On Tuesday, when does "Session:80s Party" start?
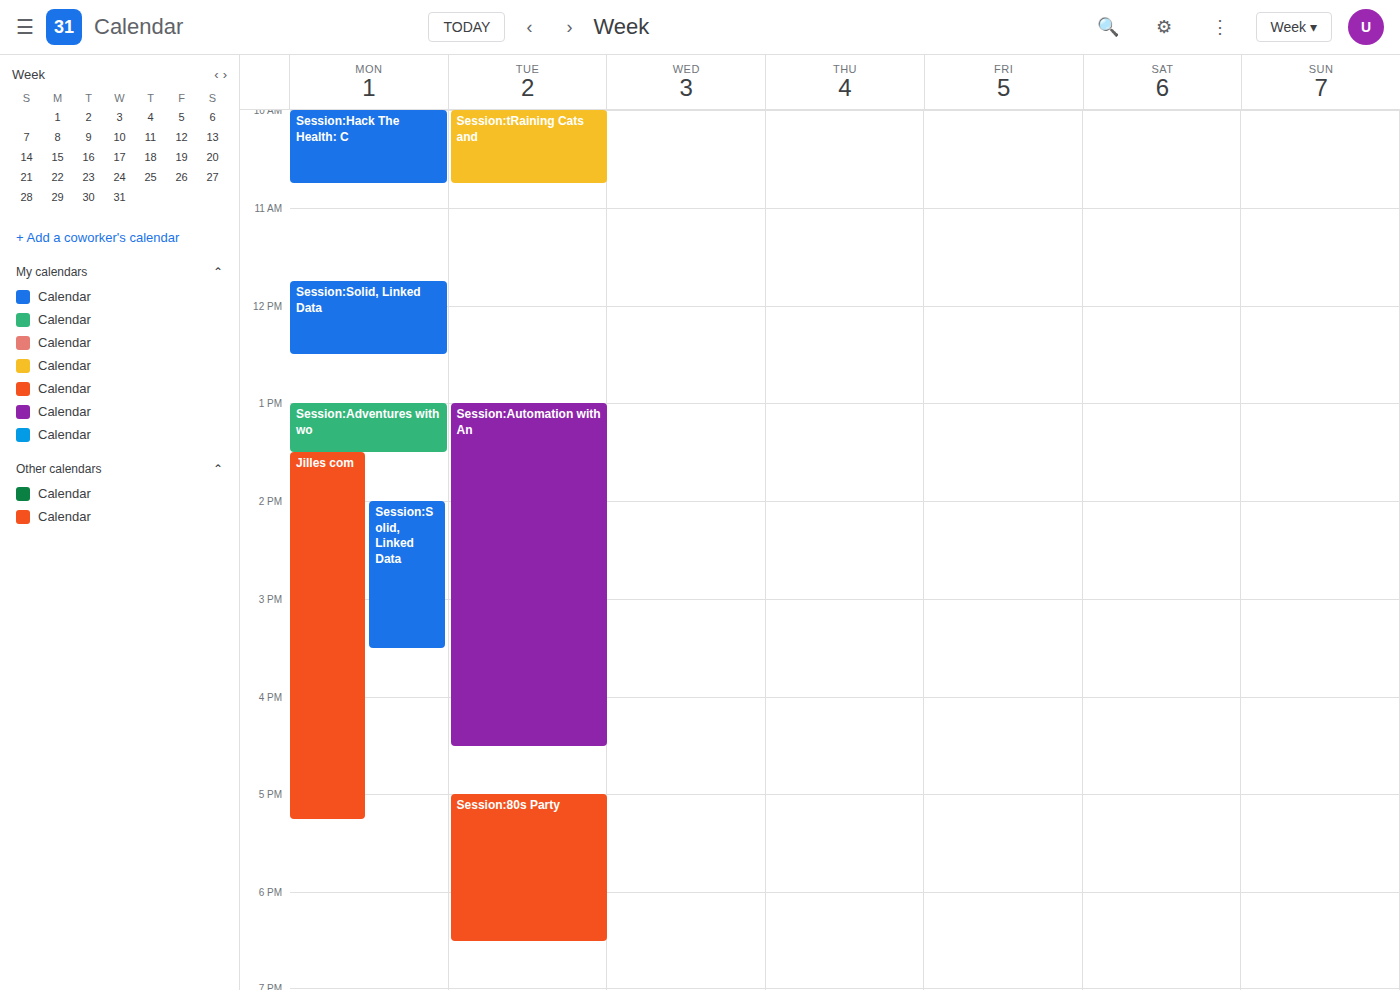
5:00 PM